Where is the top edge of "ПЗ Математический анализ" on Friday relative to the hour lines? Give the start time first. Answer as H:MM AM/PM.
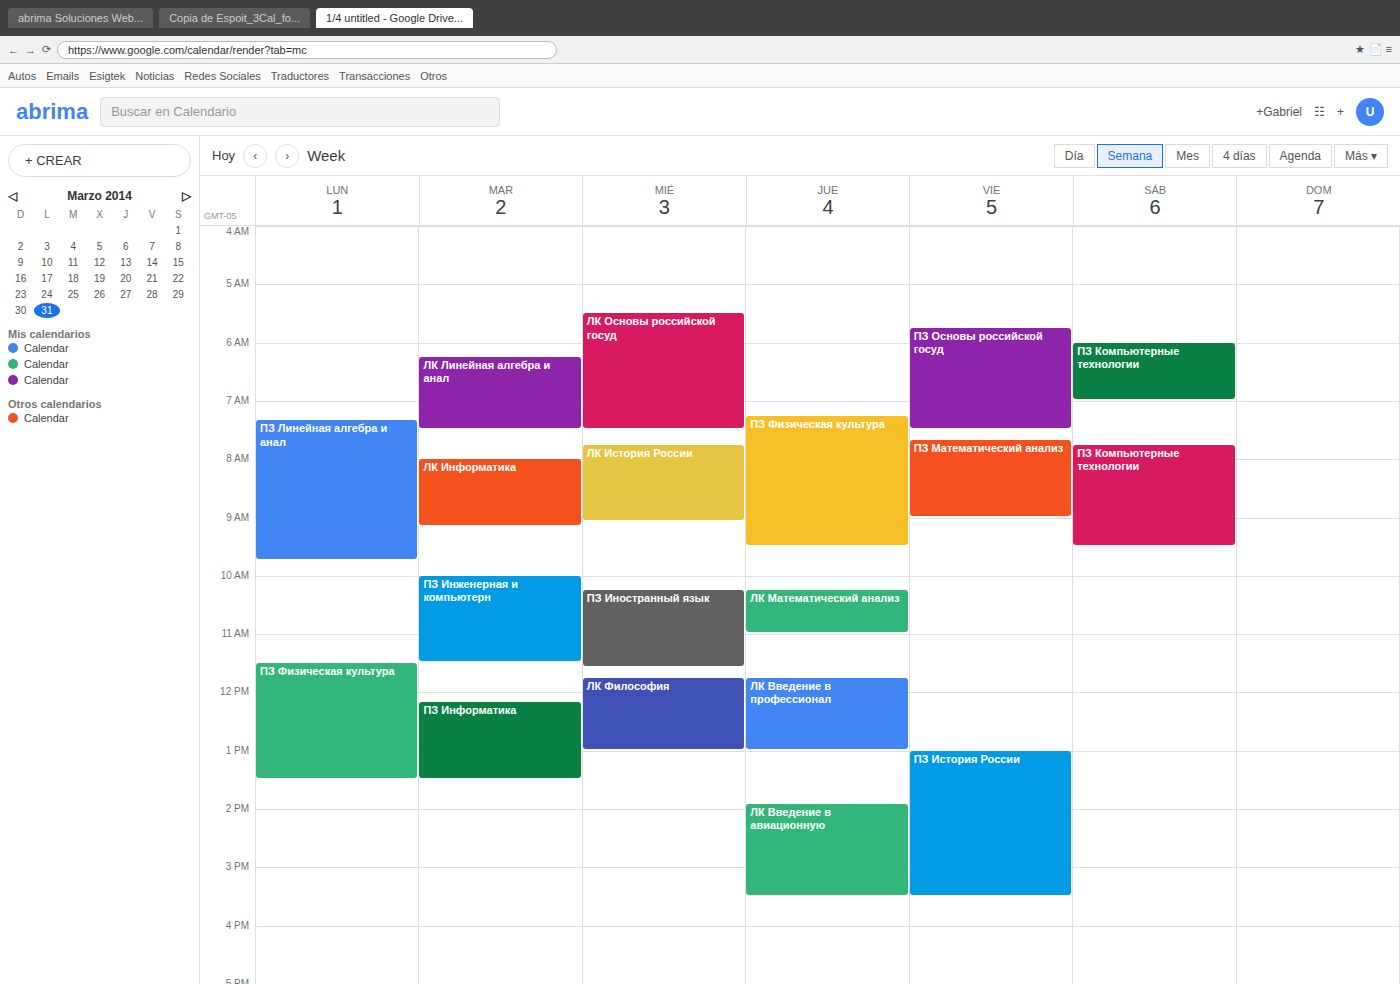
7:40 AM -- neither: 40 minutes below the 7 AM line and 20 minutes above the 8 AM line.